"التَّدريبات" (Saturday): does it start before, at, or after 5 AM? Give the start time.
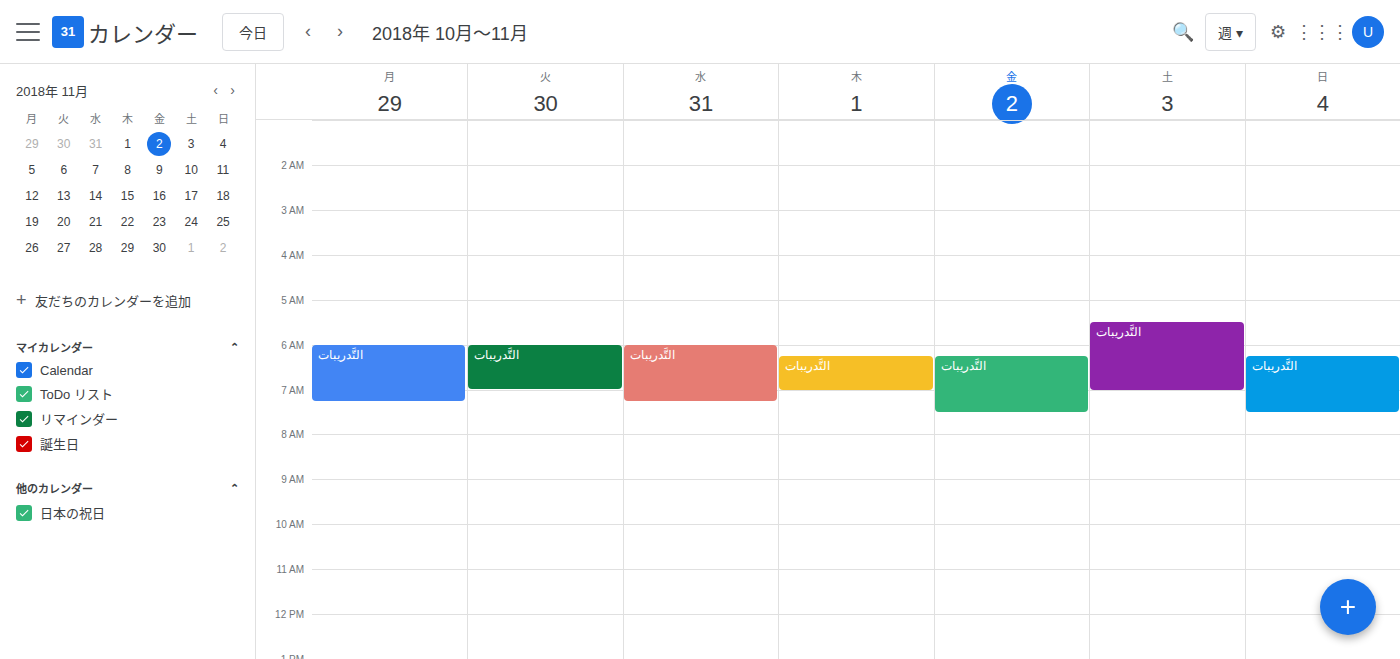
5:30 AM -- after 5 AM, 30 minutes below the 5 AM line.